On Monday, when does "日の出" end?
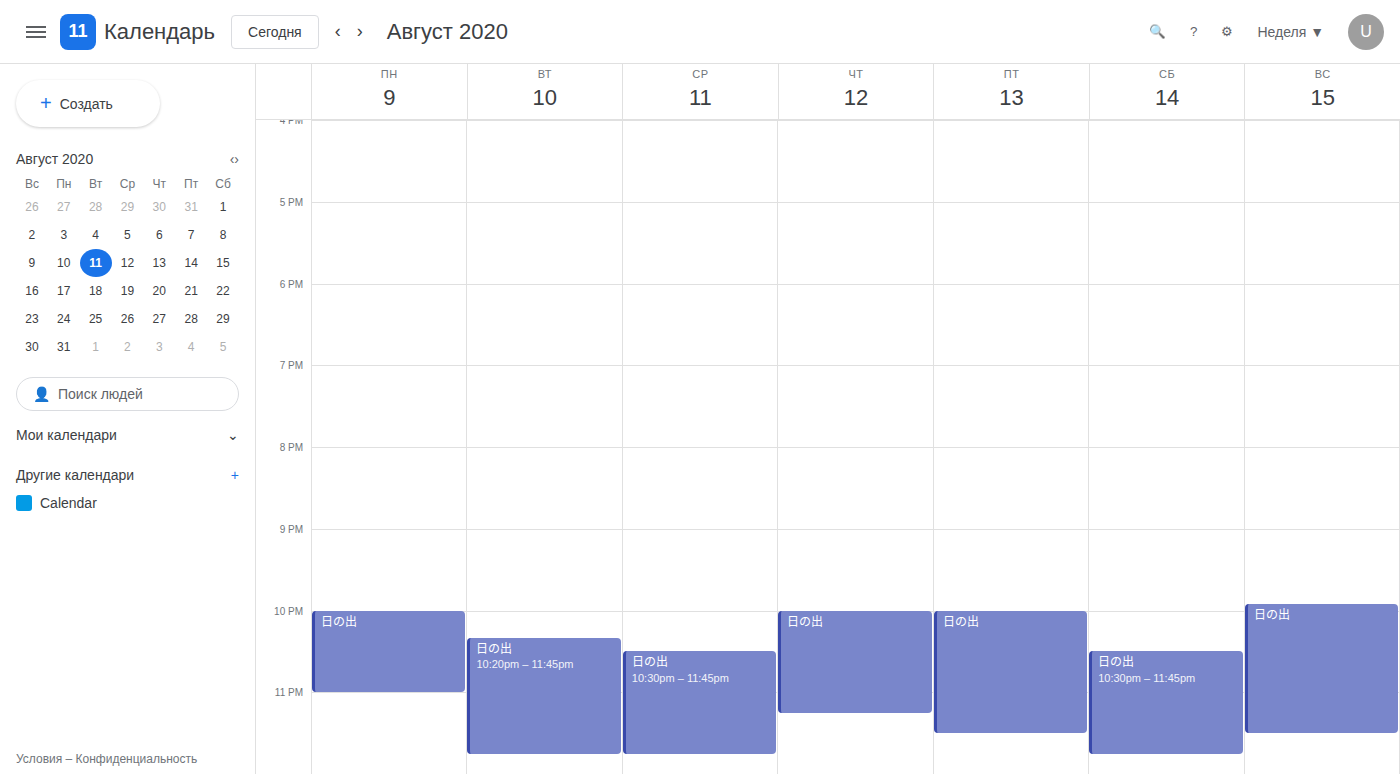
11:00 PM